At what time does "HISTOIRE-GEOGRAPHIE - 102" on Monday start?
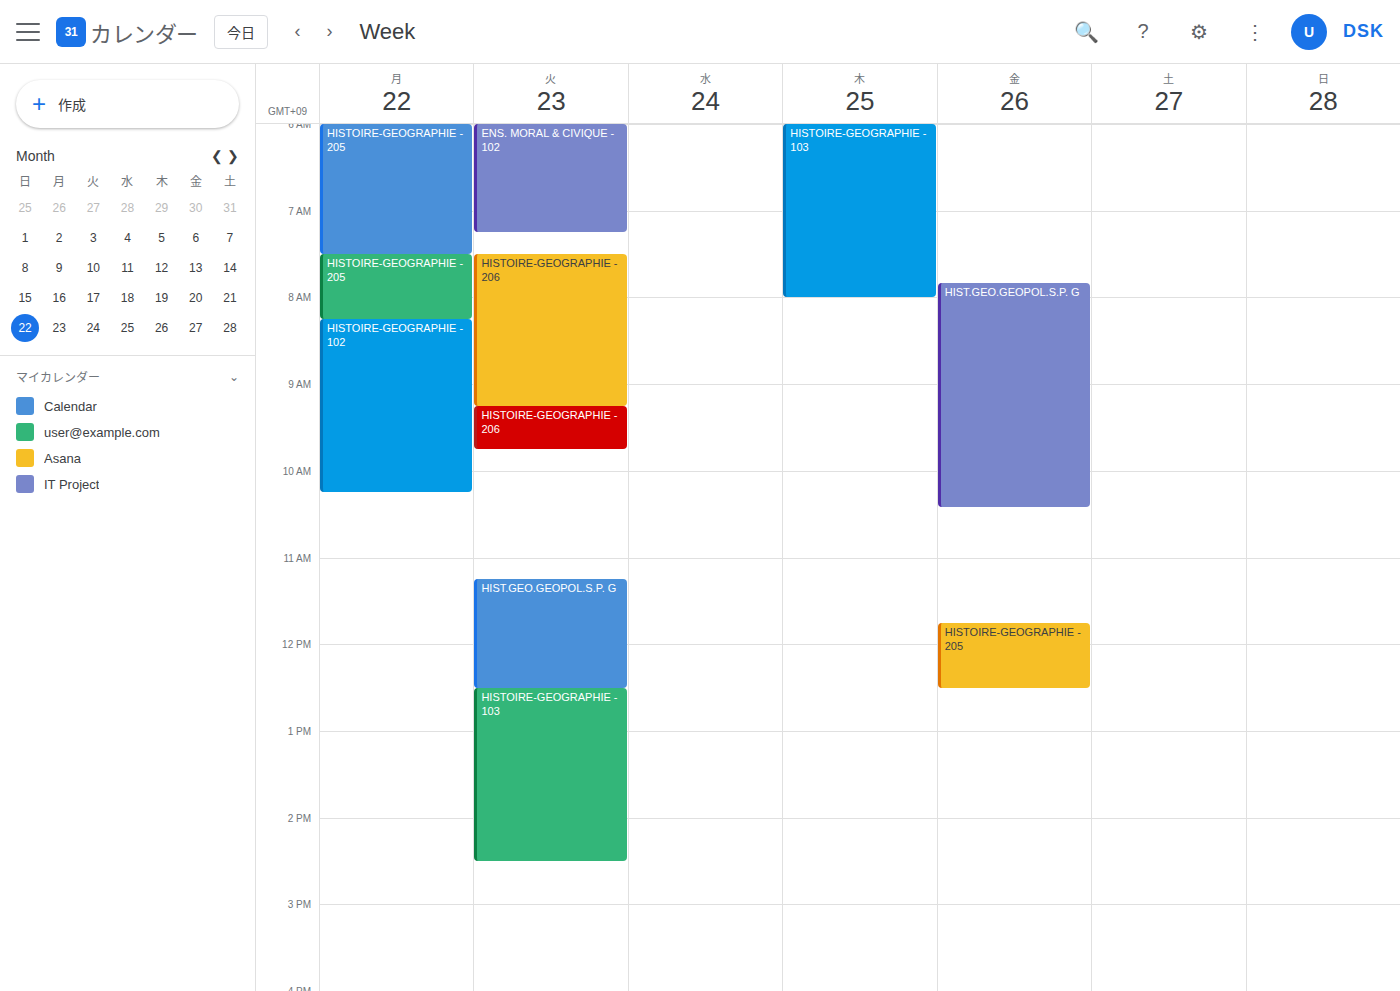
8:15 AM